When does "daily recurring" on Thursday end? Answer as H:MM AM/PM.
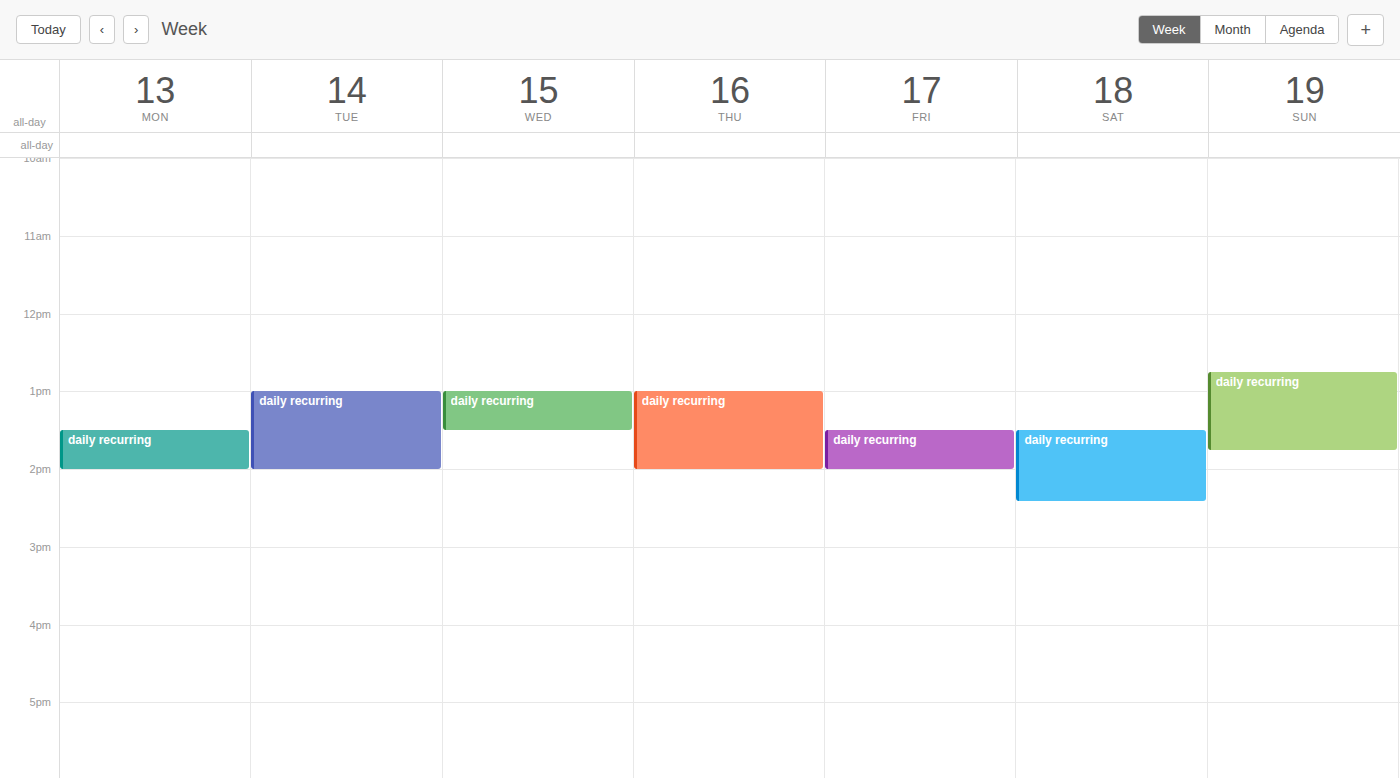
2:00 PM